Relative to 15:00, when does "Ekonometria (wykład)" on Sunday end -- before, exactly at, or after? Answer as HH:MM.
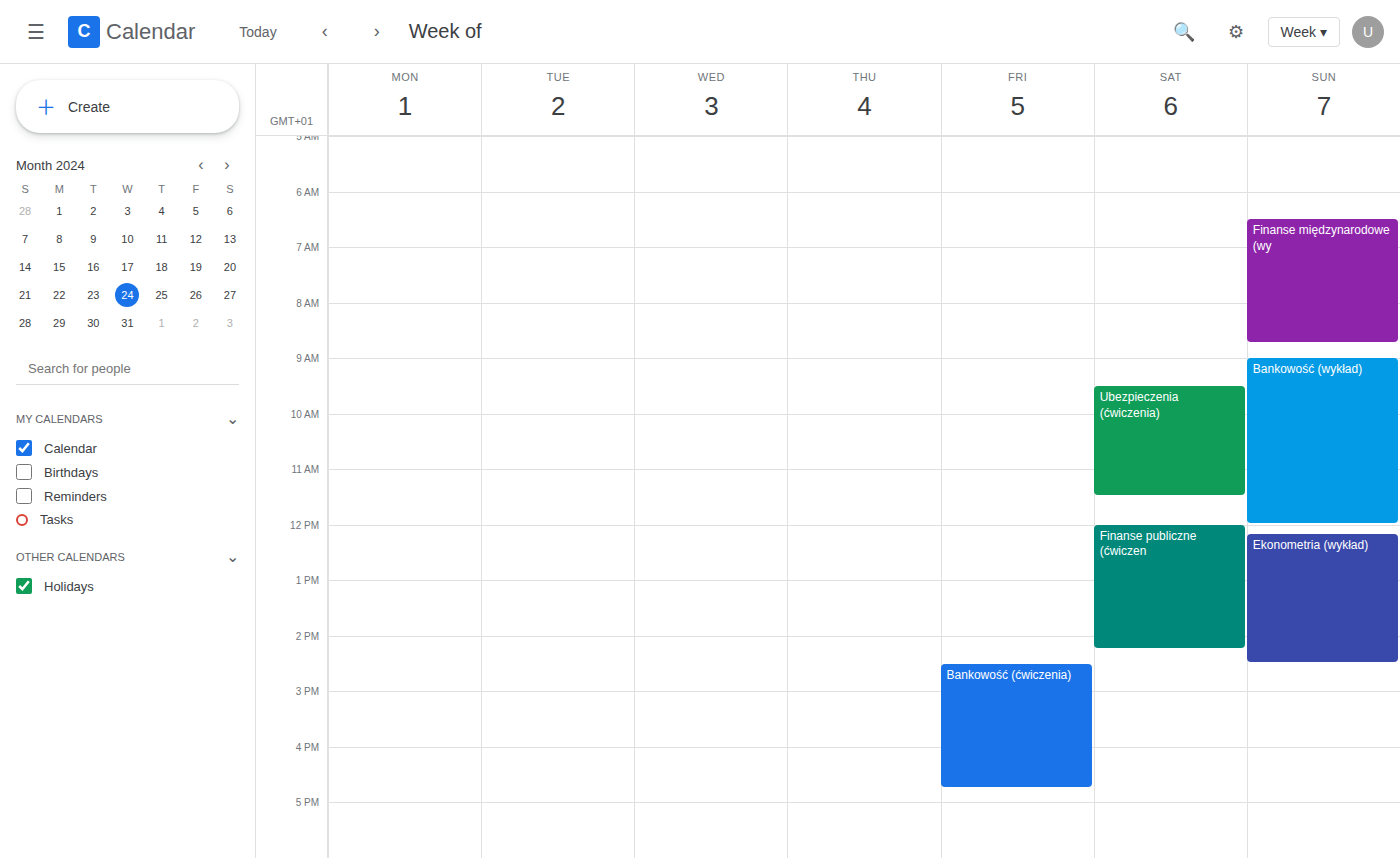
14:30 -- before 15:00, 30 minutes above the 15:00 line.